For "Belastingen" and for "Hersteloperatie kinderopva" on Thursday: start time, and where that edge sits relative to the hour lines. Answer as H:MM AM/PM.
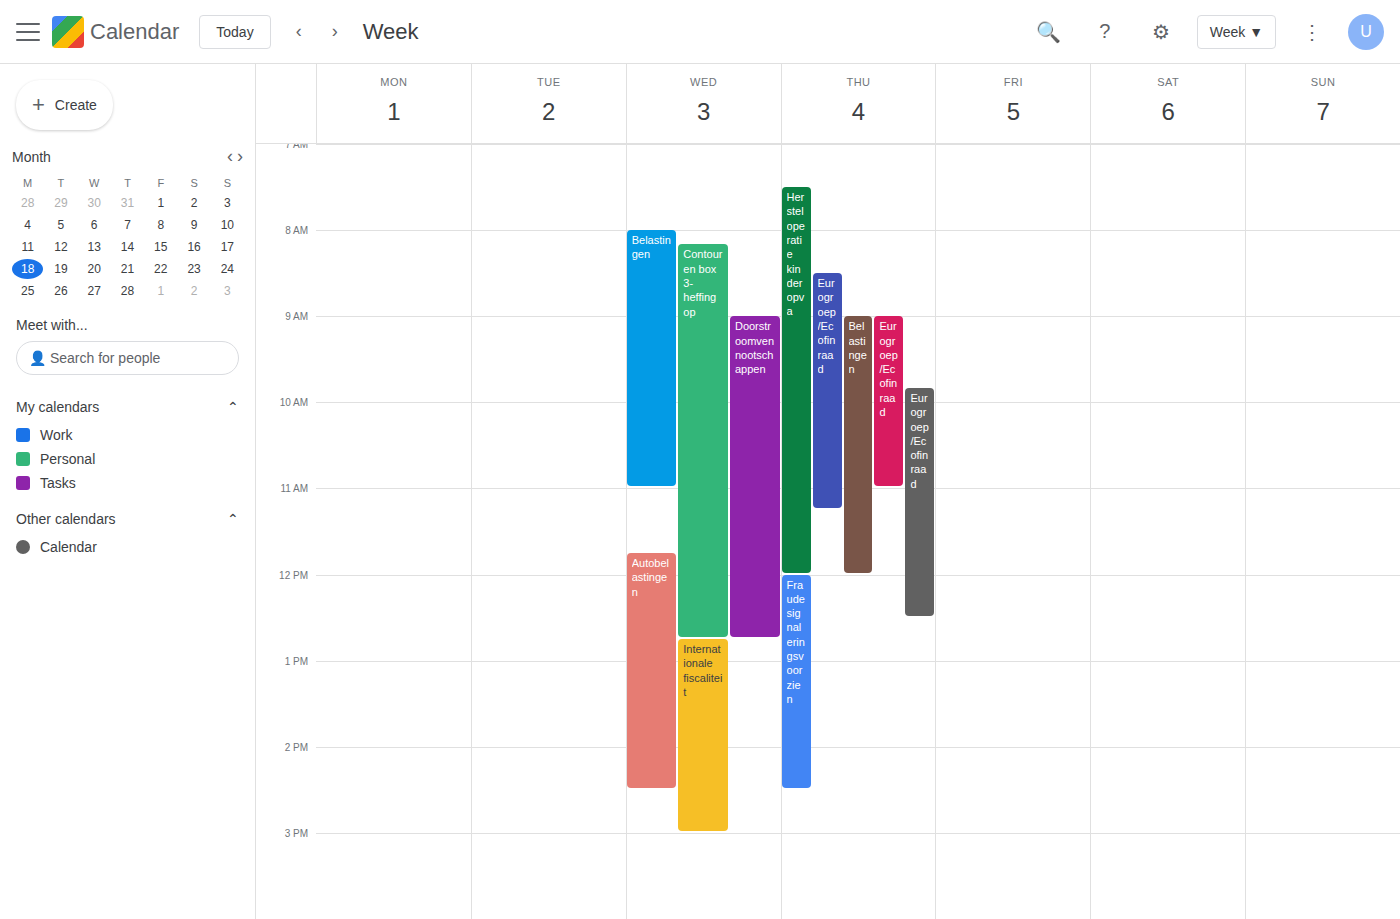
"Belastingen": 9:00 AM, exactly on the 9 AM line. "Hersteloperatie kinderopva": 7:30 AM, halfway between the 7 AM and 8 AM lines.